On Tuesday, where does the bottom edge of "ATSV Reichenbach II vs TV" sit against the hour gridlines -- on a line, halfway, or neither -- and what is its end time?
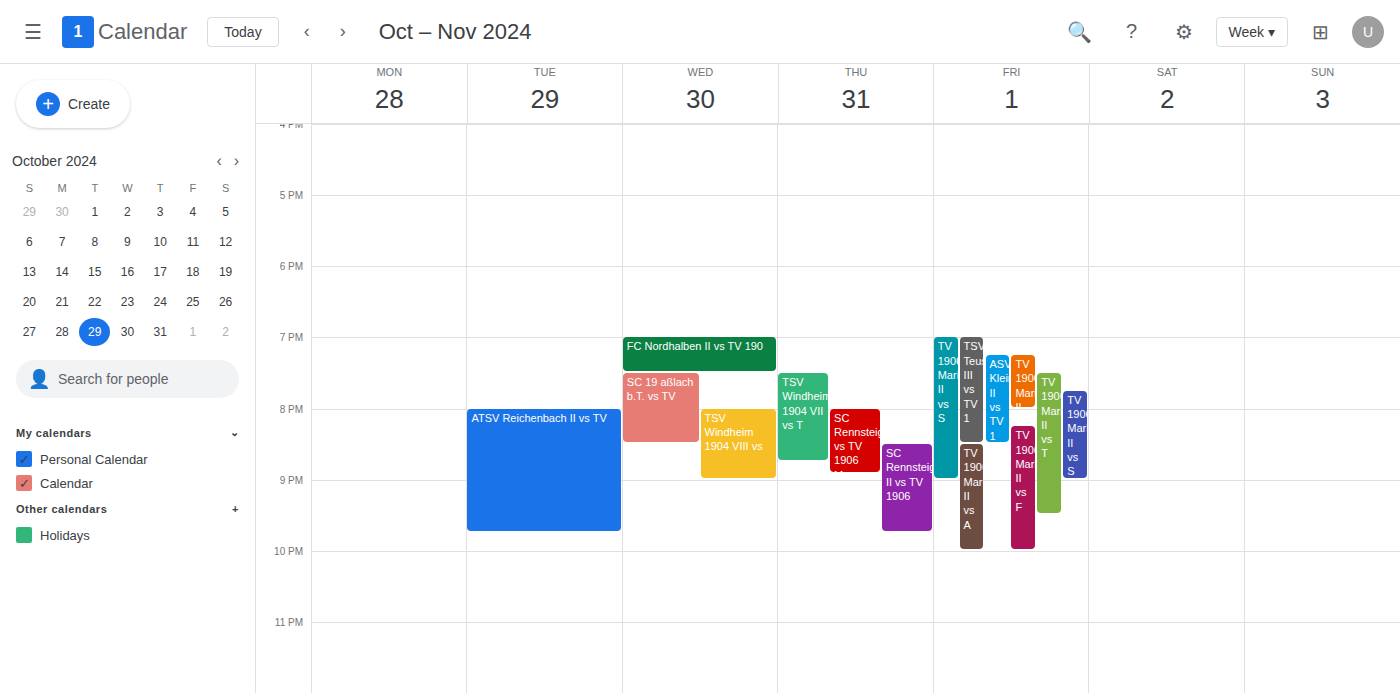
9:45 PM -- neither: three quarters of the way from the 9 PM line to the 10 PM line.